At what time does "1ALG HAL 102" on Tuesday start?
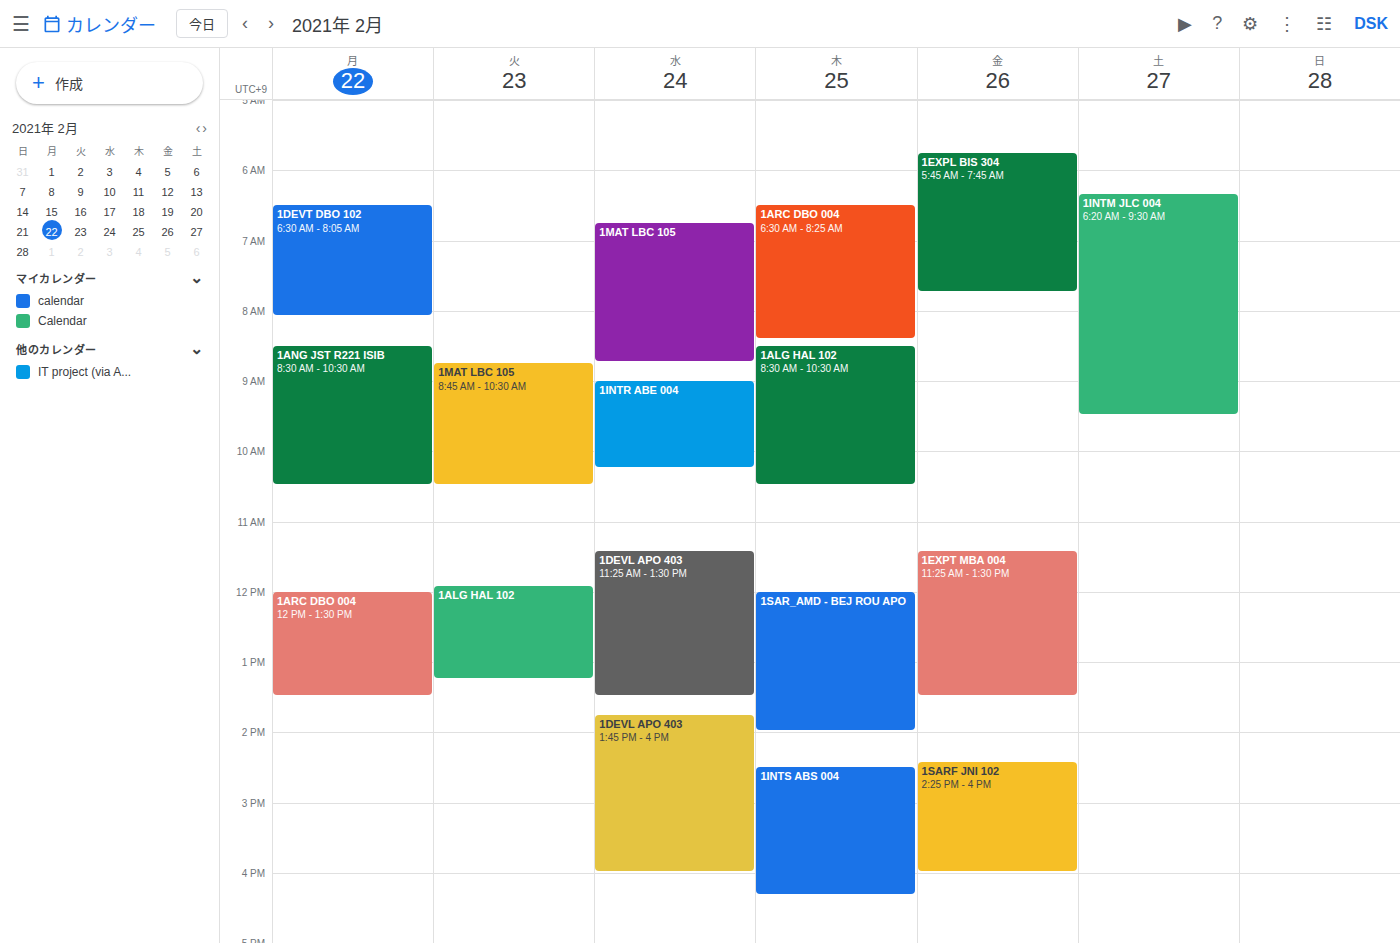
11:55 AM